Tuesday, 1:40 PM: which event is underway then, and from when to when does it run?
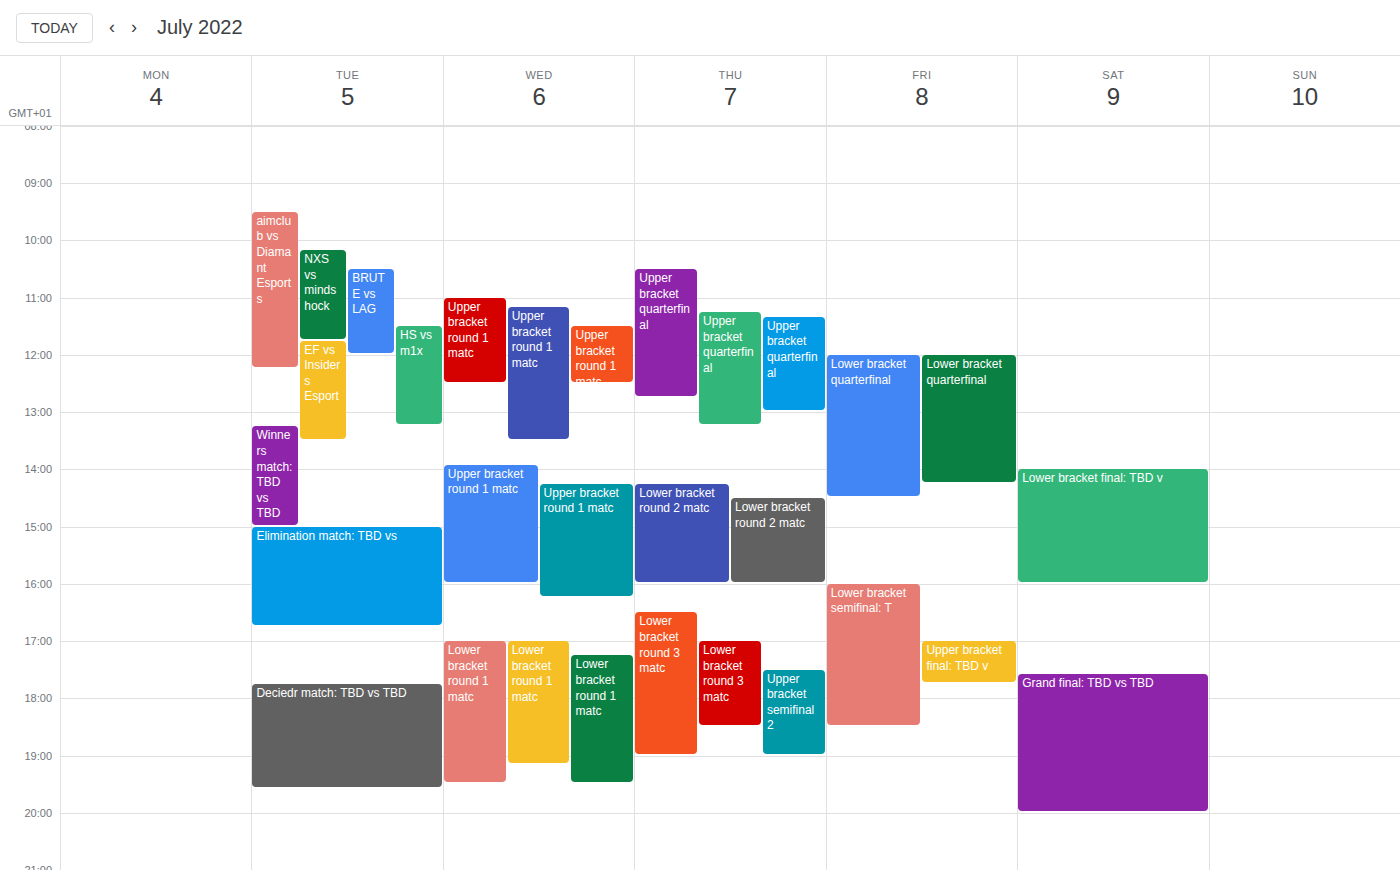
"Winners match: TBD vs TBD", 1:15 PM to 3:00 PM